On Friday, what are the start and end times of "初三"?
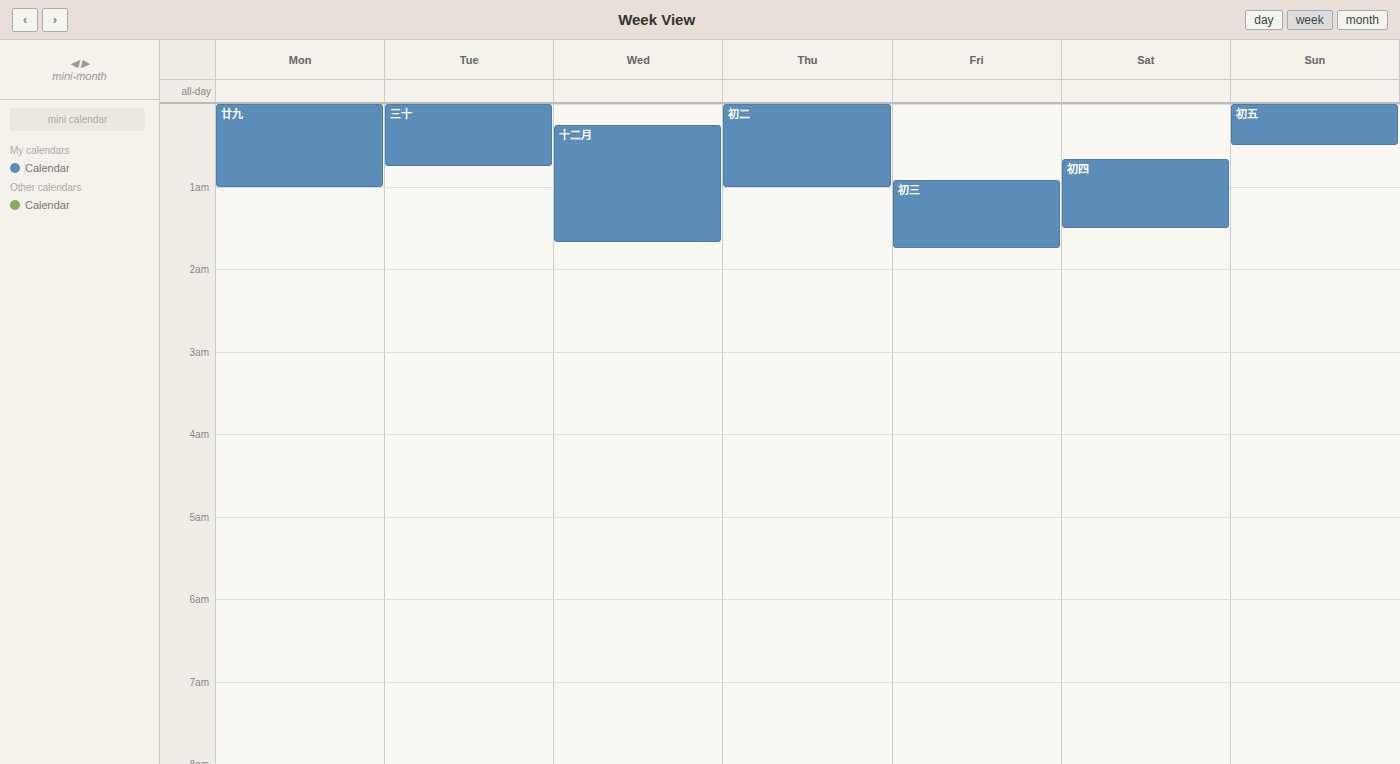
12:55 AM to 1:45 AM